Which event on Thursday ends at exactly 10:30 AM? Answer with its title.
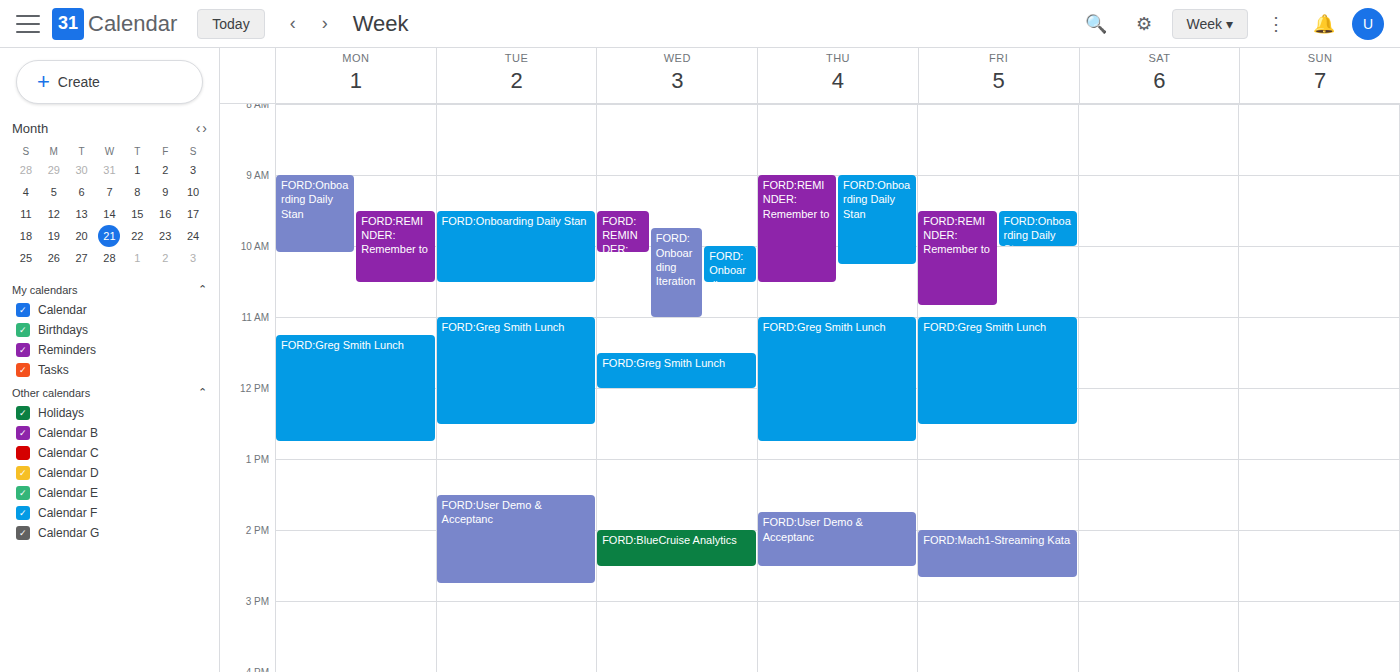
"FORD:REMINDER: Remember to"